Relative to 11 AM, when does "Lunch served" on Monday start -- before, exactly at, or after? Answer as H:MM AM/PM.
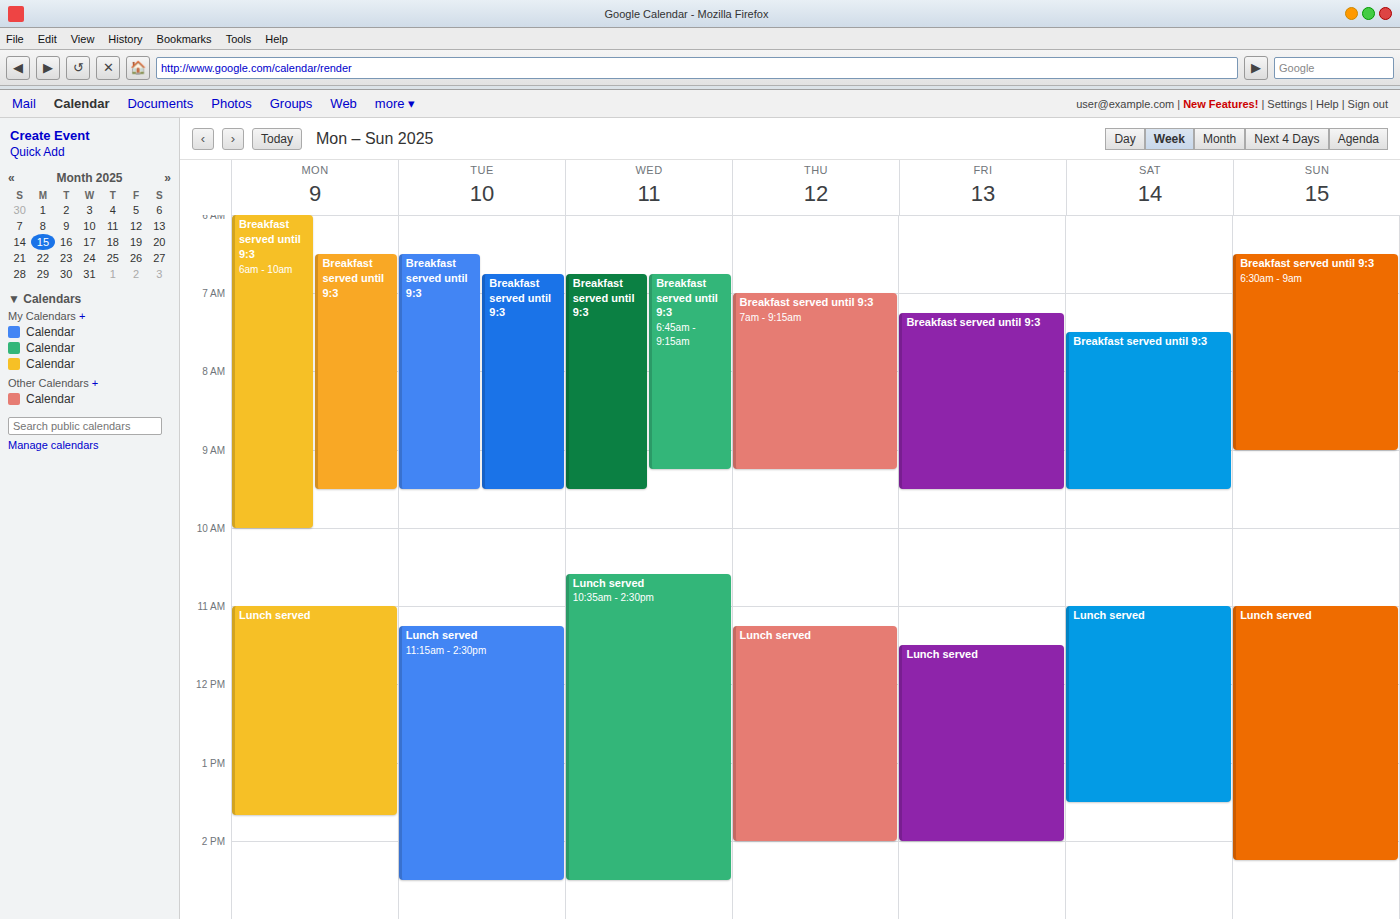
11:00 AM -- exactly at 11 AM, on the 11 AM line.